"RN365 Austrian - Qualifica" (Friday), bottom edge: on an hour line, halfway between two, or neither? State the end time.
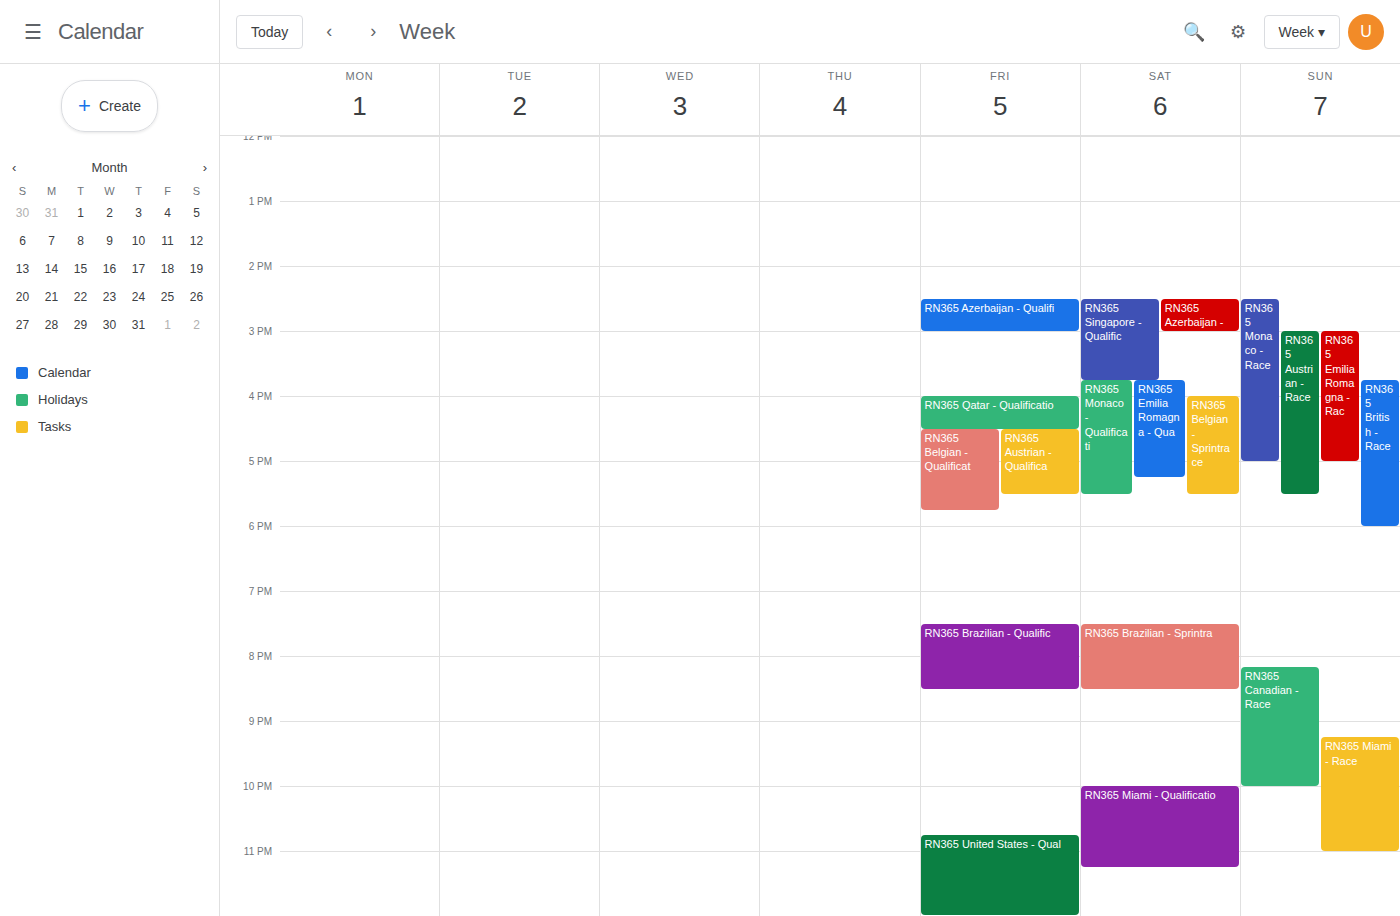
5:30 PM -- halfway between the 5 PM and 6 PM lines.